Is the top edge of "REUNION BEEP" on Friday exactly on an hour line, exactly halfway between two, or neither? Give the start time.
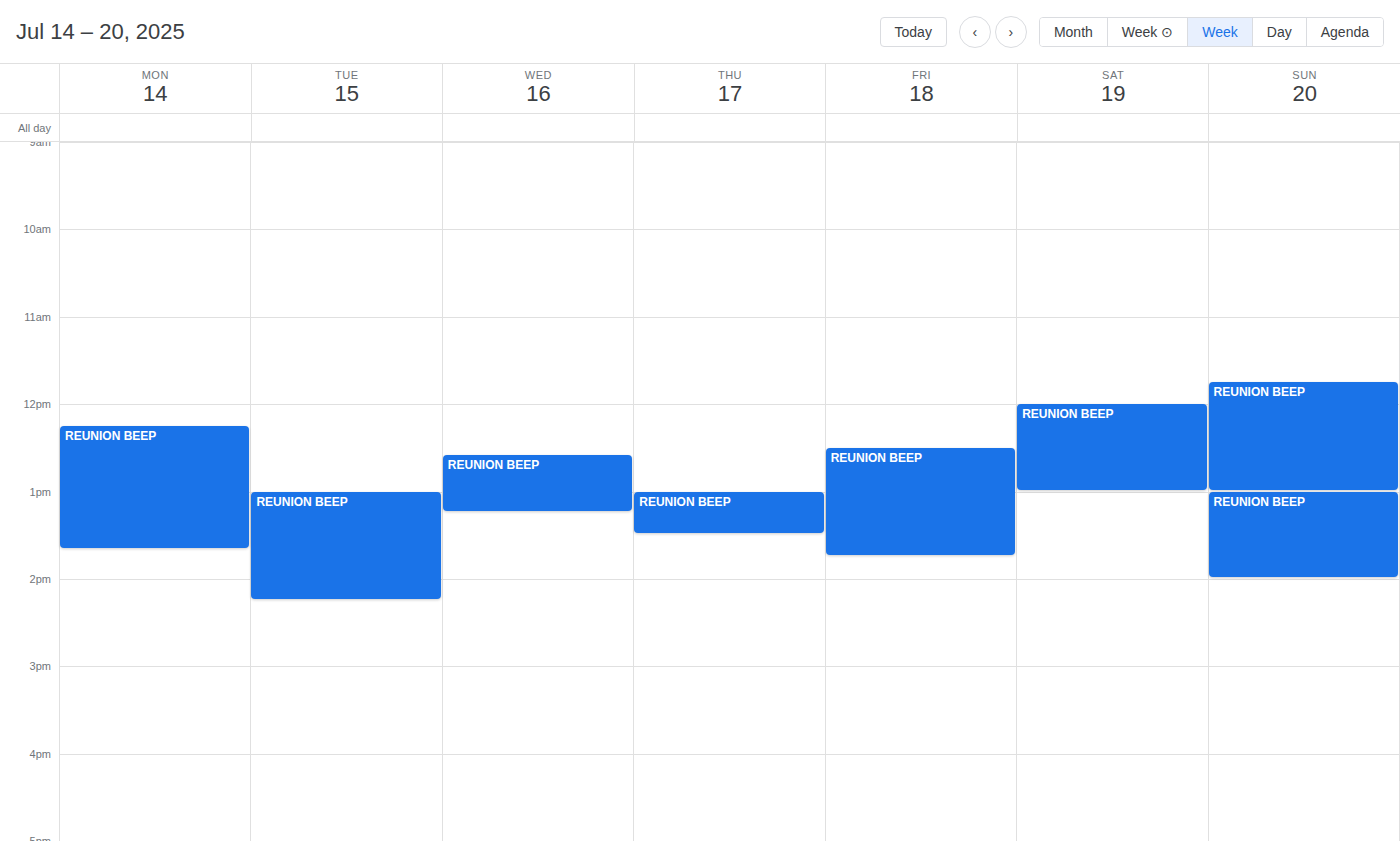
12:30 PM -- halfway between the 12 PM and 1 PM lines.